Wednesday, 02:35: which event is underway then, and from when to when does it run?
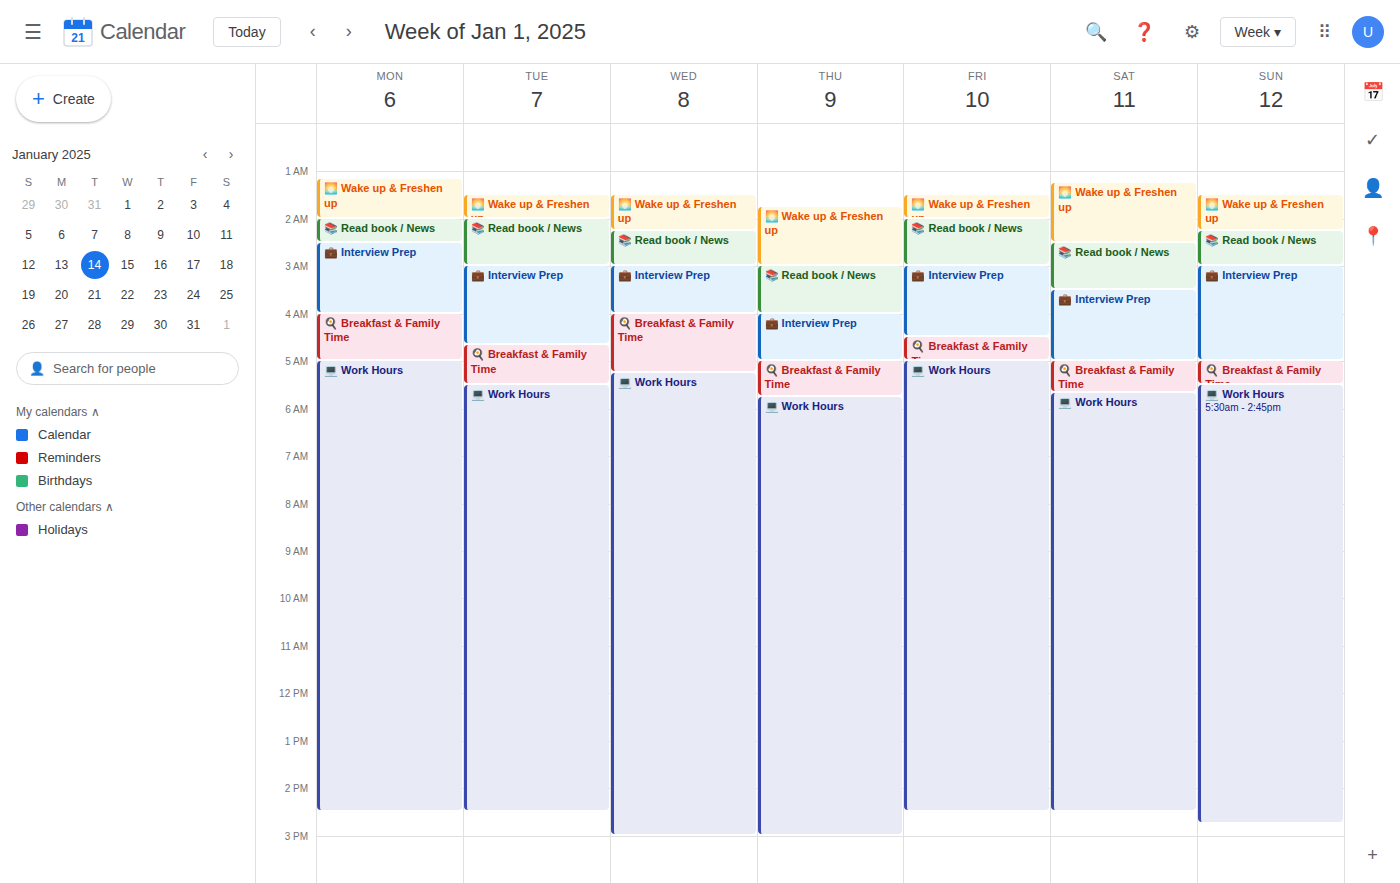
"📚 Read book / News", 02:15 to 03:00